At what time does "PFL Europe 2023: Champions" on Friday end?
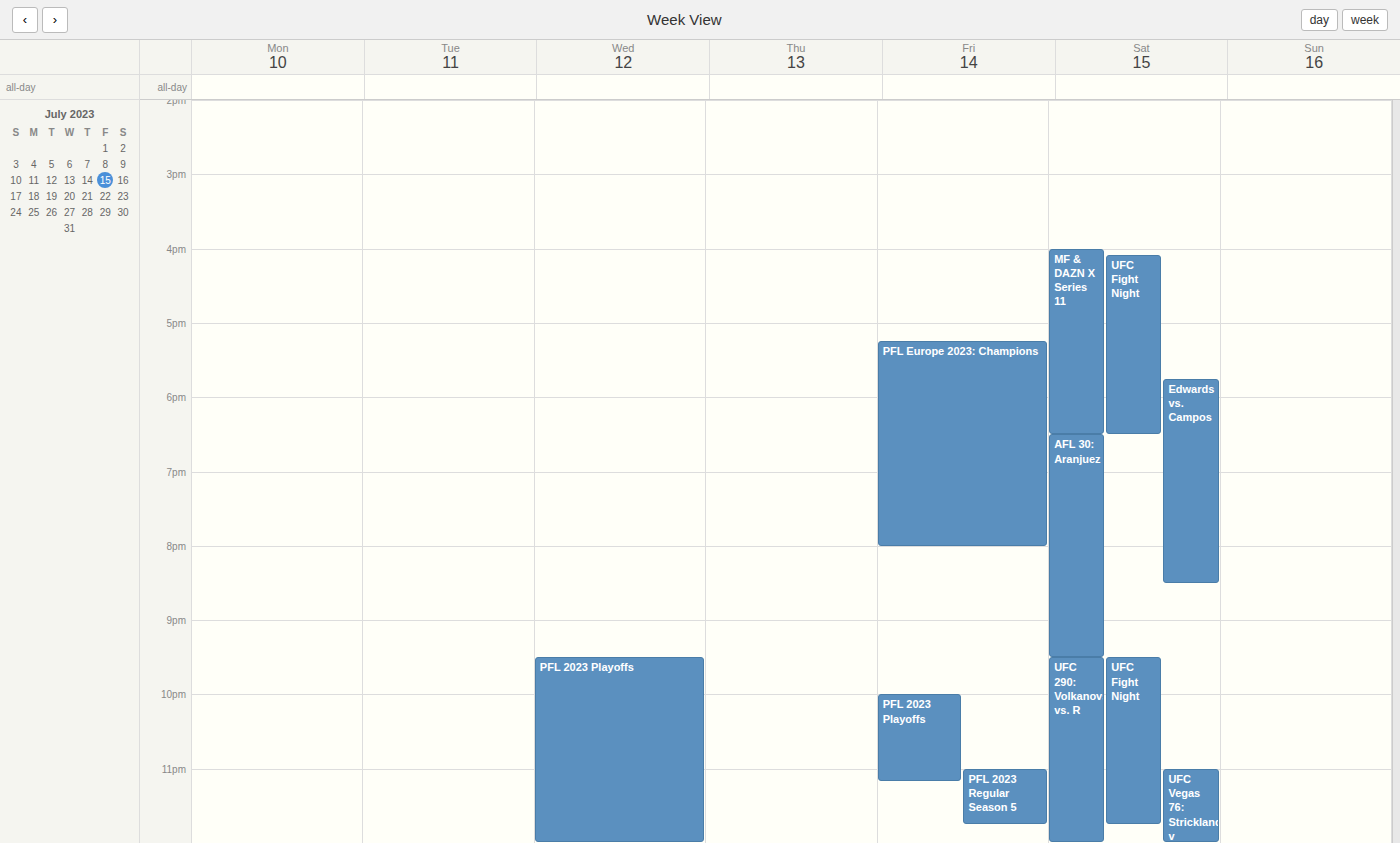
8:00 PM